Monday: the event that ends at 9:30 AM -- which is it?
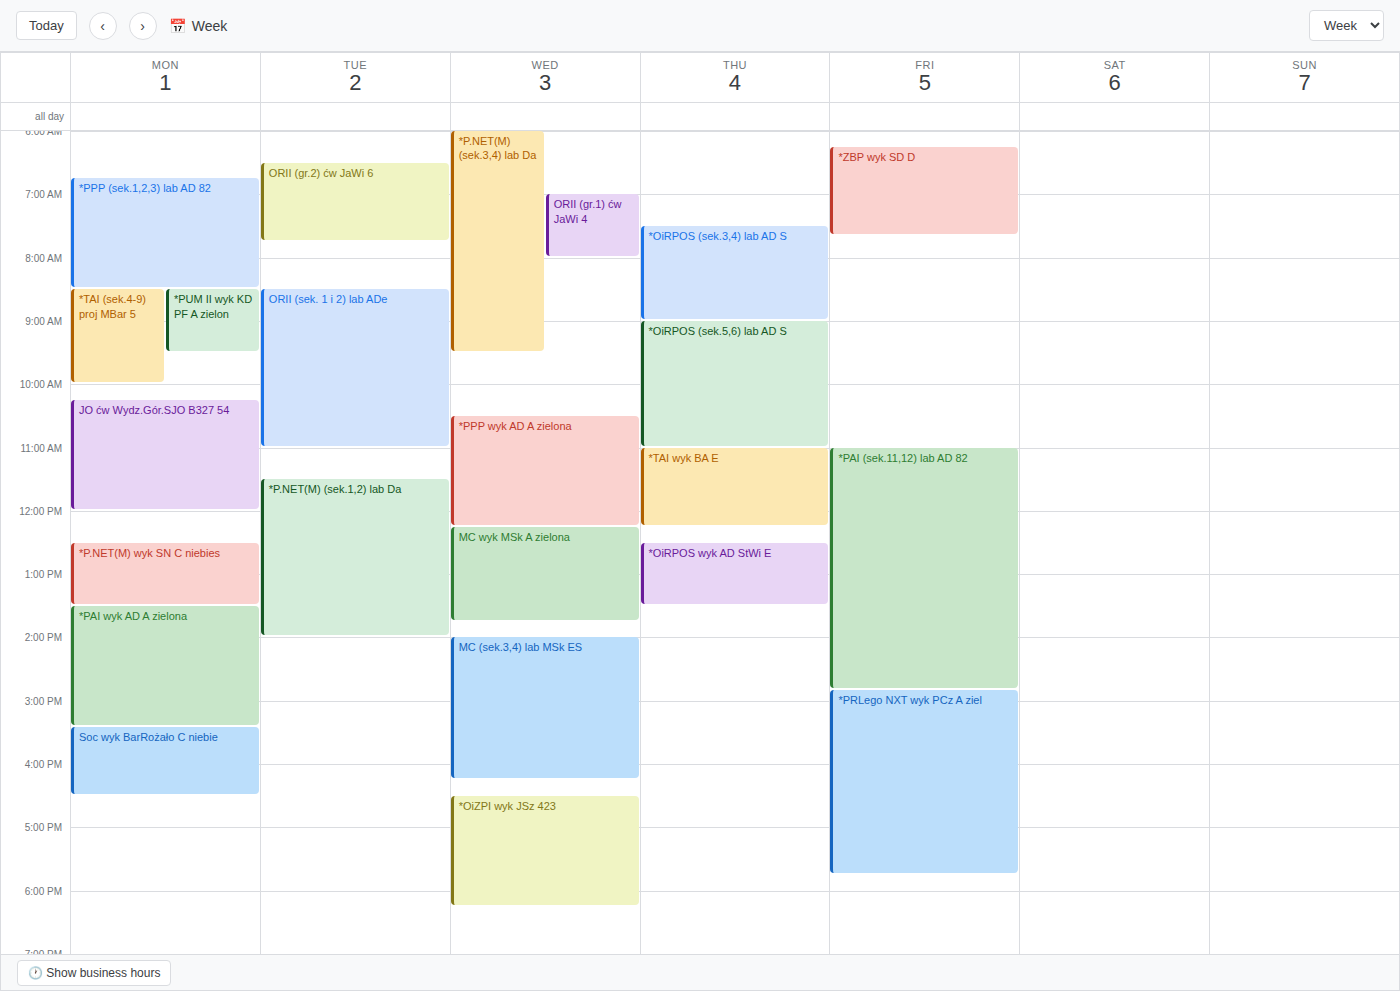
"*PUM II wyk KD PF A zielon"